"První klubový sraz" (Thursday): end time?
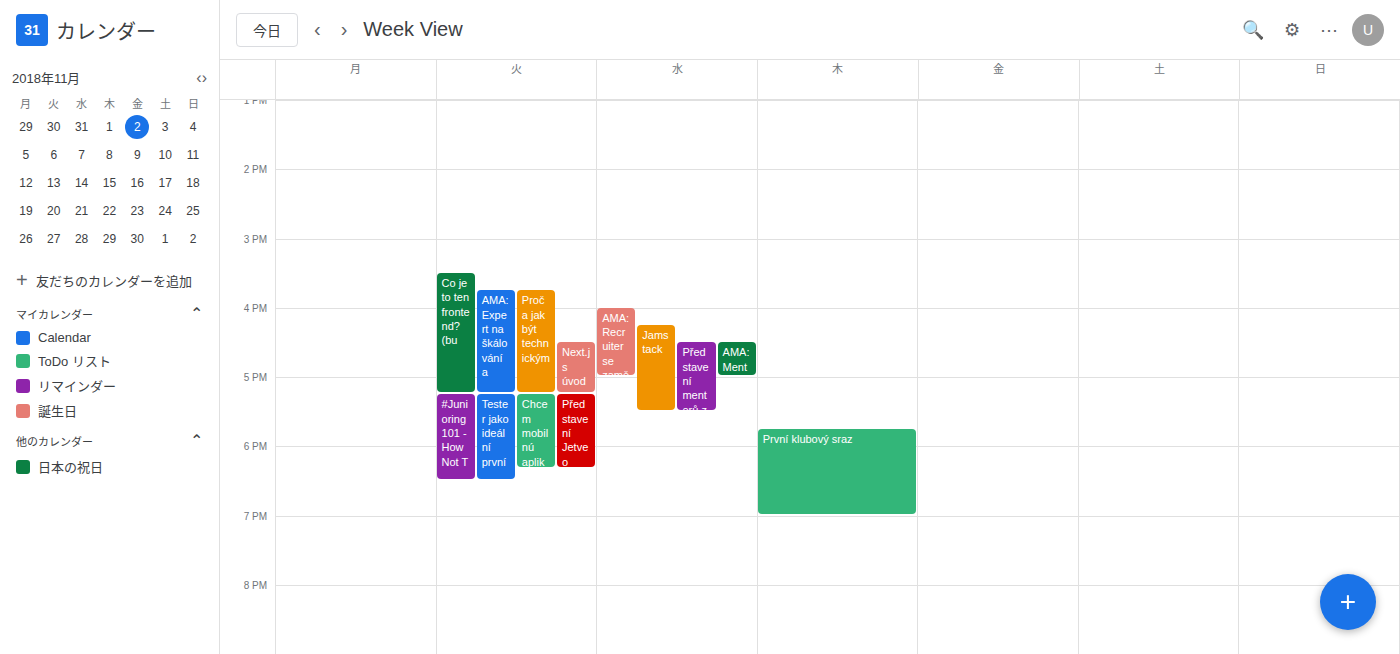
7:00 PM